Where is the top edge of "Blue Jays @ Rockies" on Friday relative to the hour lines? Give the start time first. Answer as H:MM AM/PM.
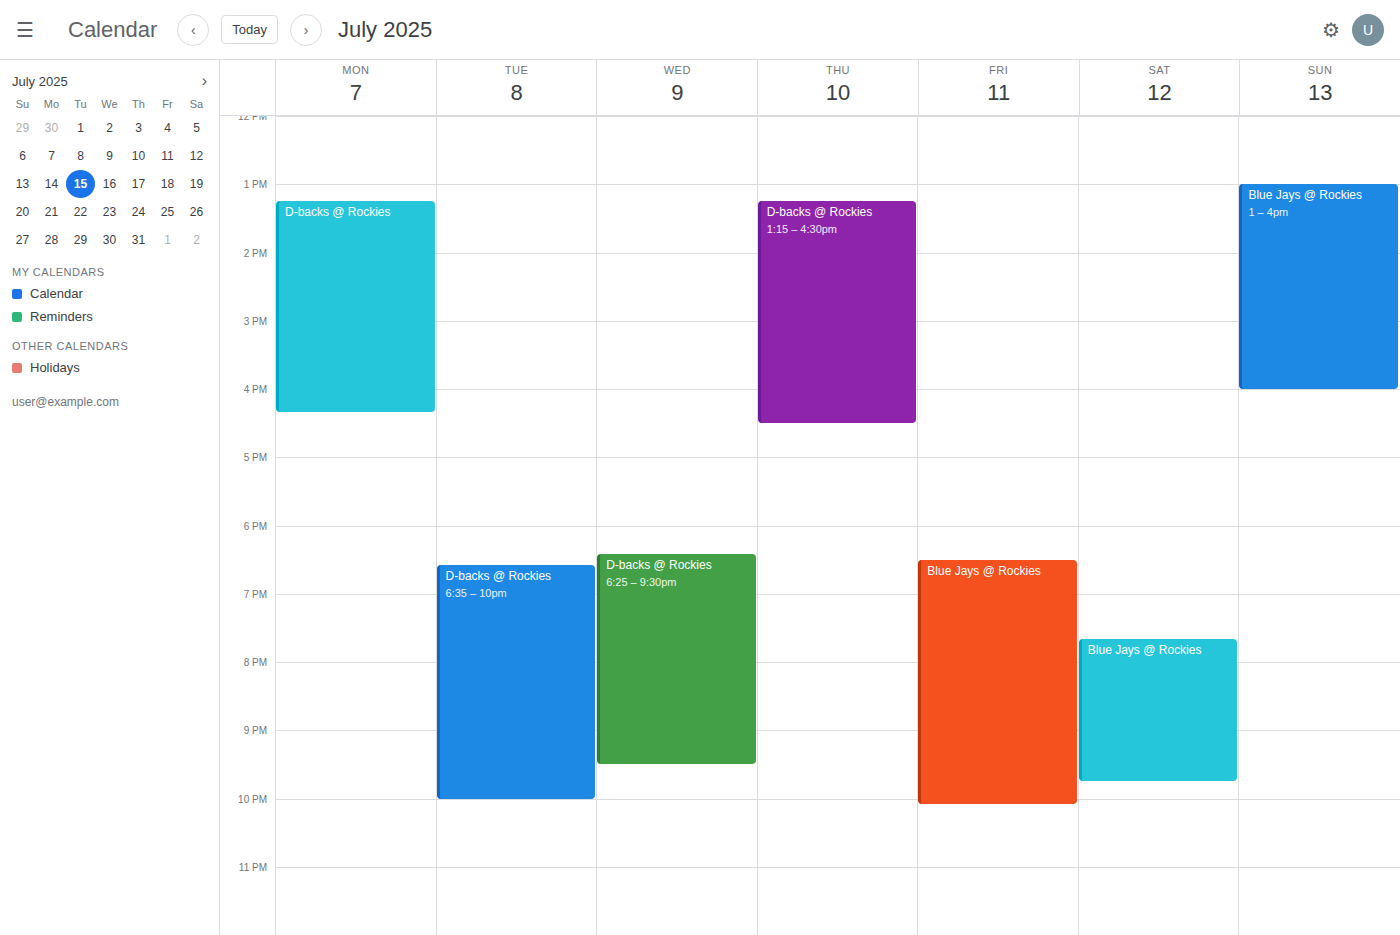
6:30 PM -- halfway between the 6 PM and 7 PM lines.